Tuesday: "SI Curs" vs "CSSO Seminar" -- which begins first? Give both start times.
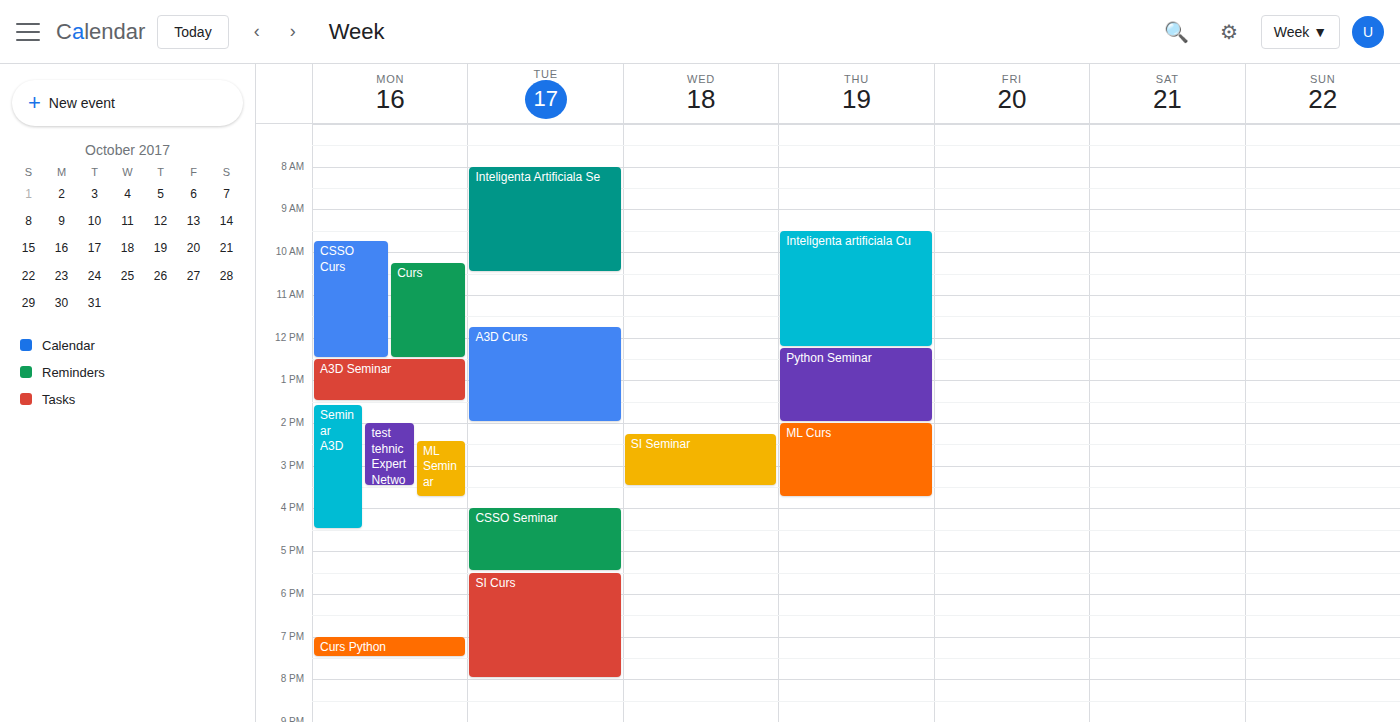
"CSSO Seminar" 16:00; "SI Curs" 17:30.